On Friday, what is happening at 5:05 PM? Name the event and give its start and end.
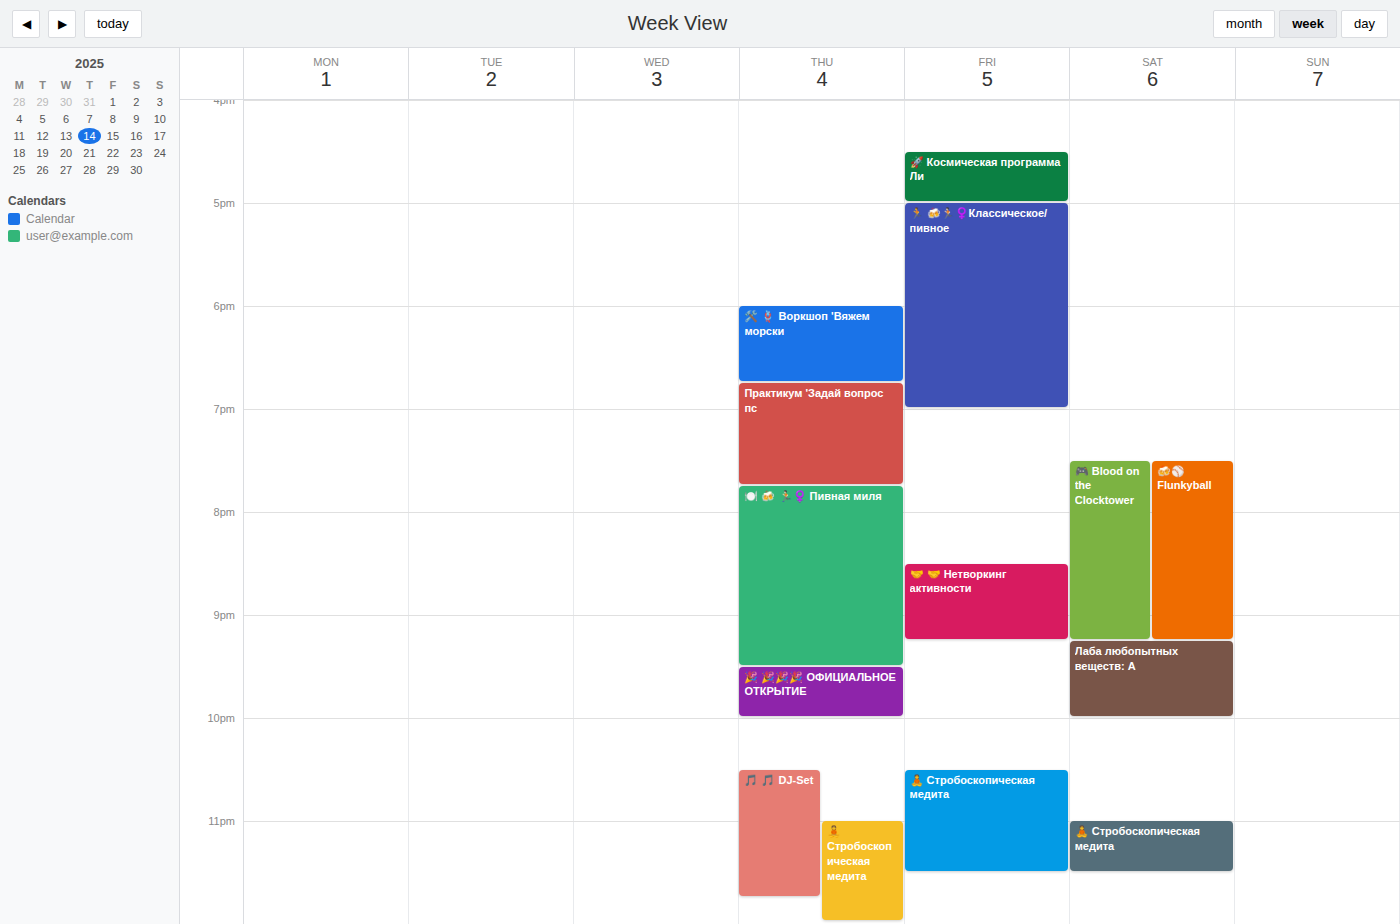
"🏃 🍻🏃🏻♀️Классическое/пивное", 5:00 PM to 7:00 PM